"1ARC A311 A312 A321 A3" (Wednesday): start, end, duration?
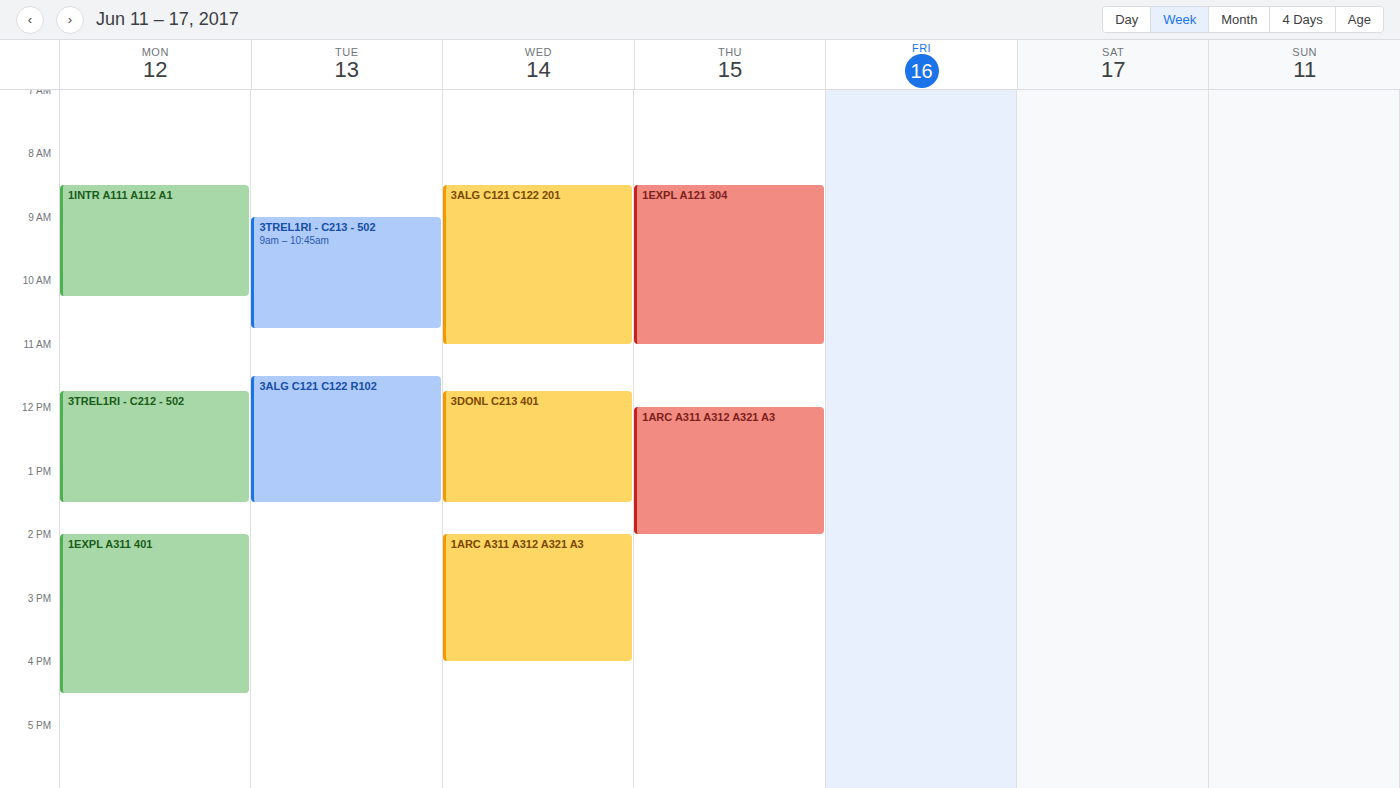
2:00 PM to 4:00 PM, 2 hours